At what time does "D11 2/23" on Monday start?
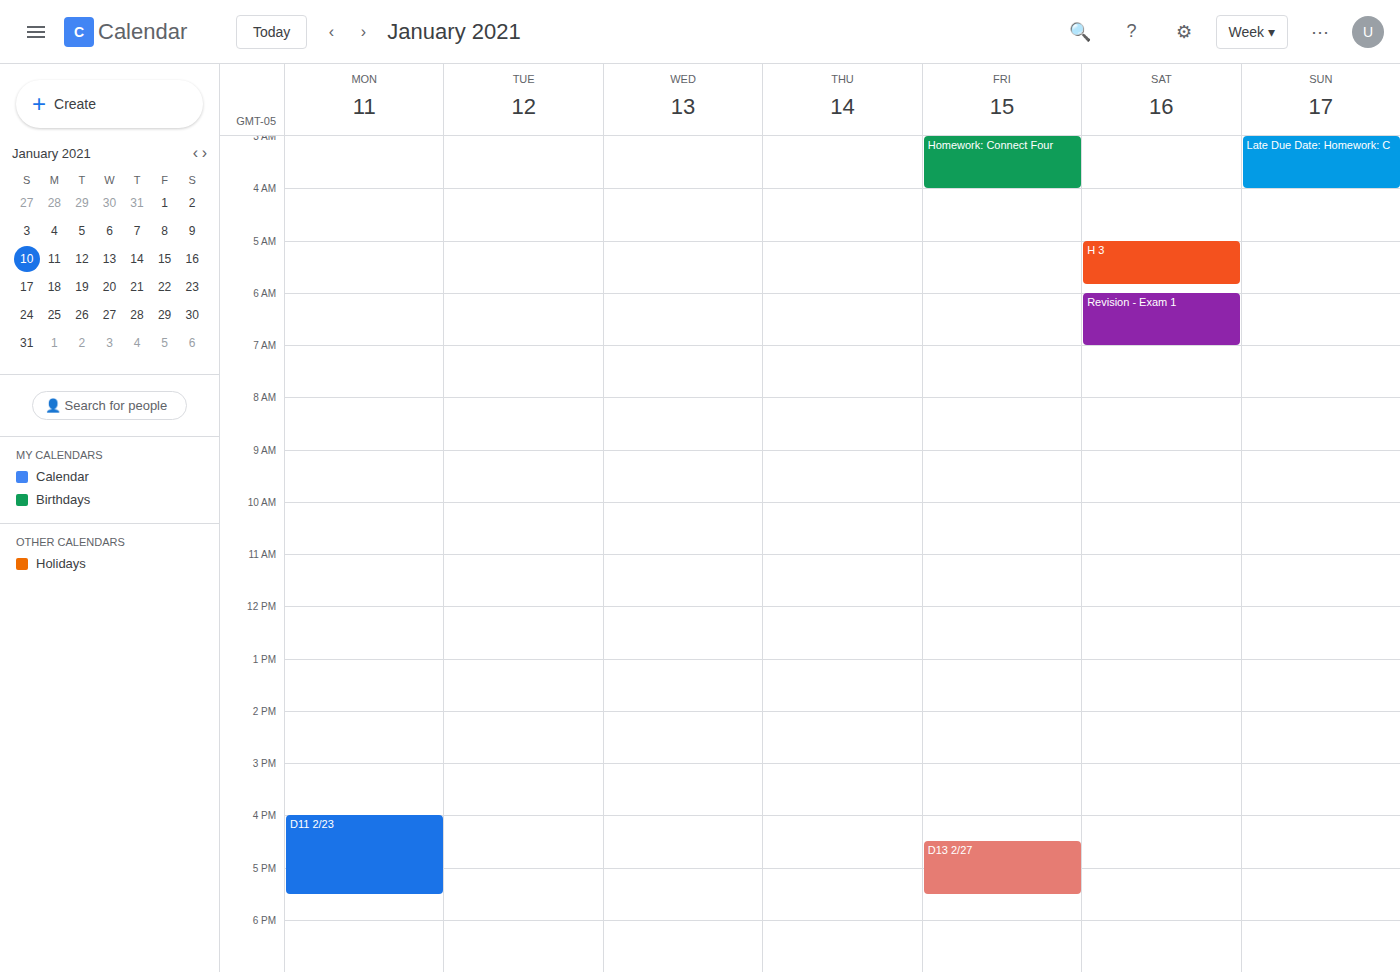
4:00 PM